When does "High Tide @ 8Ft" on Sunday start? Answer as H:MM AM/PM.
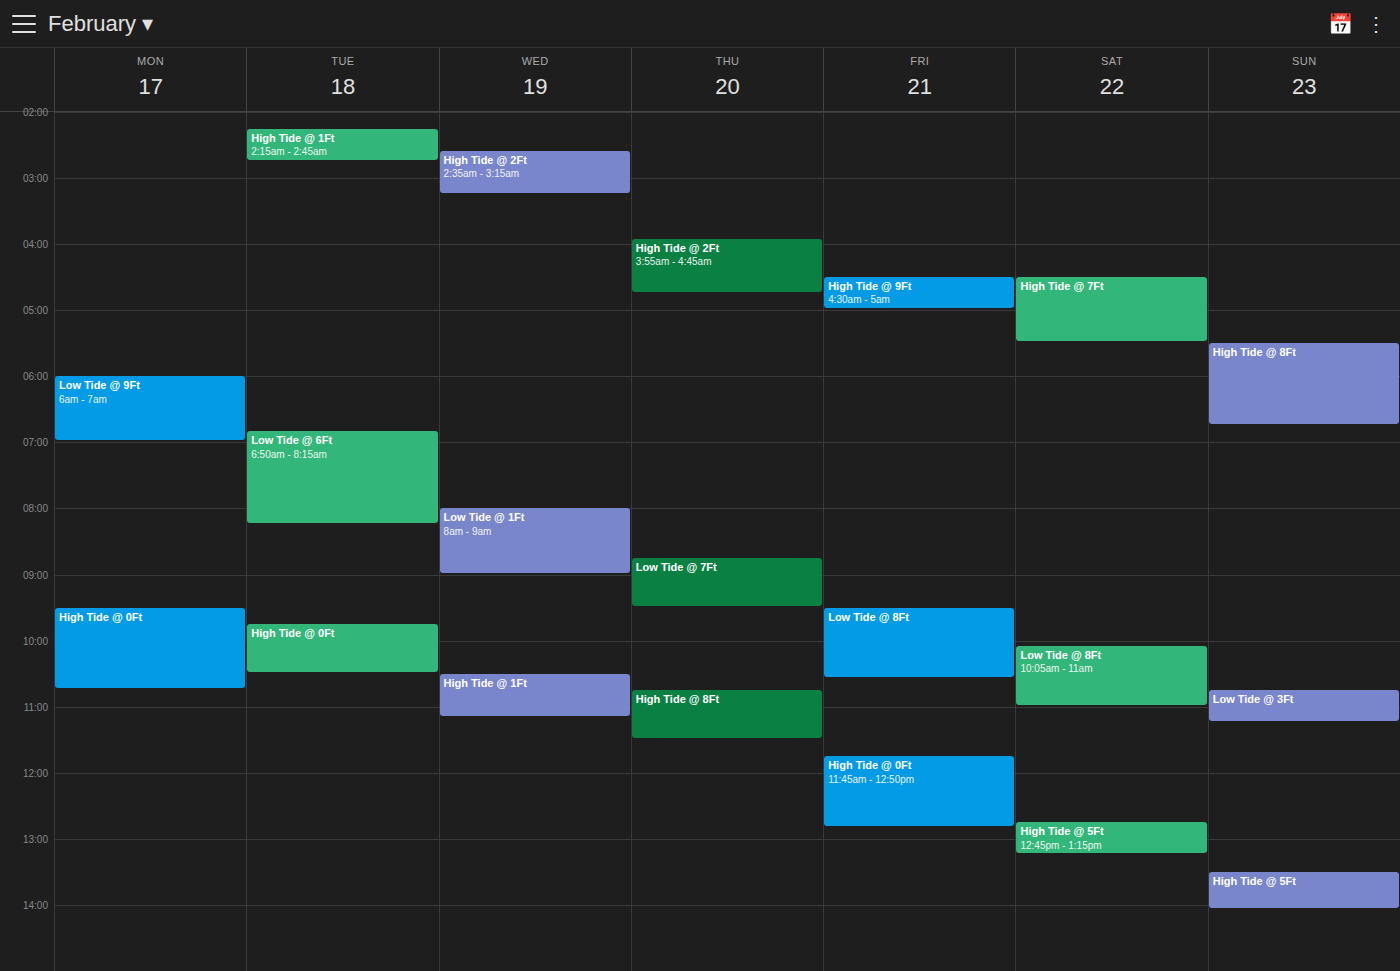
5:30 AM